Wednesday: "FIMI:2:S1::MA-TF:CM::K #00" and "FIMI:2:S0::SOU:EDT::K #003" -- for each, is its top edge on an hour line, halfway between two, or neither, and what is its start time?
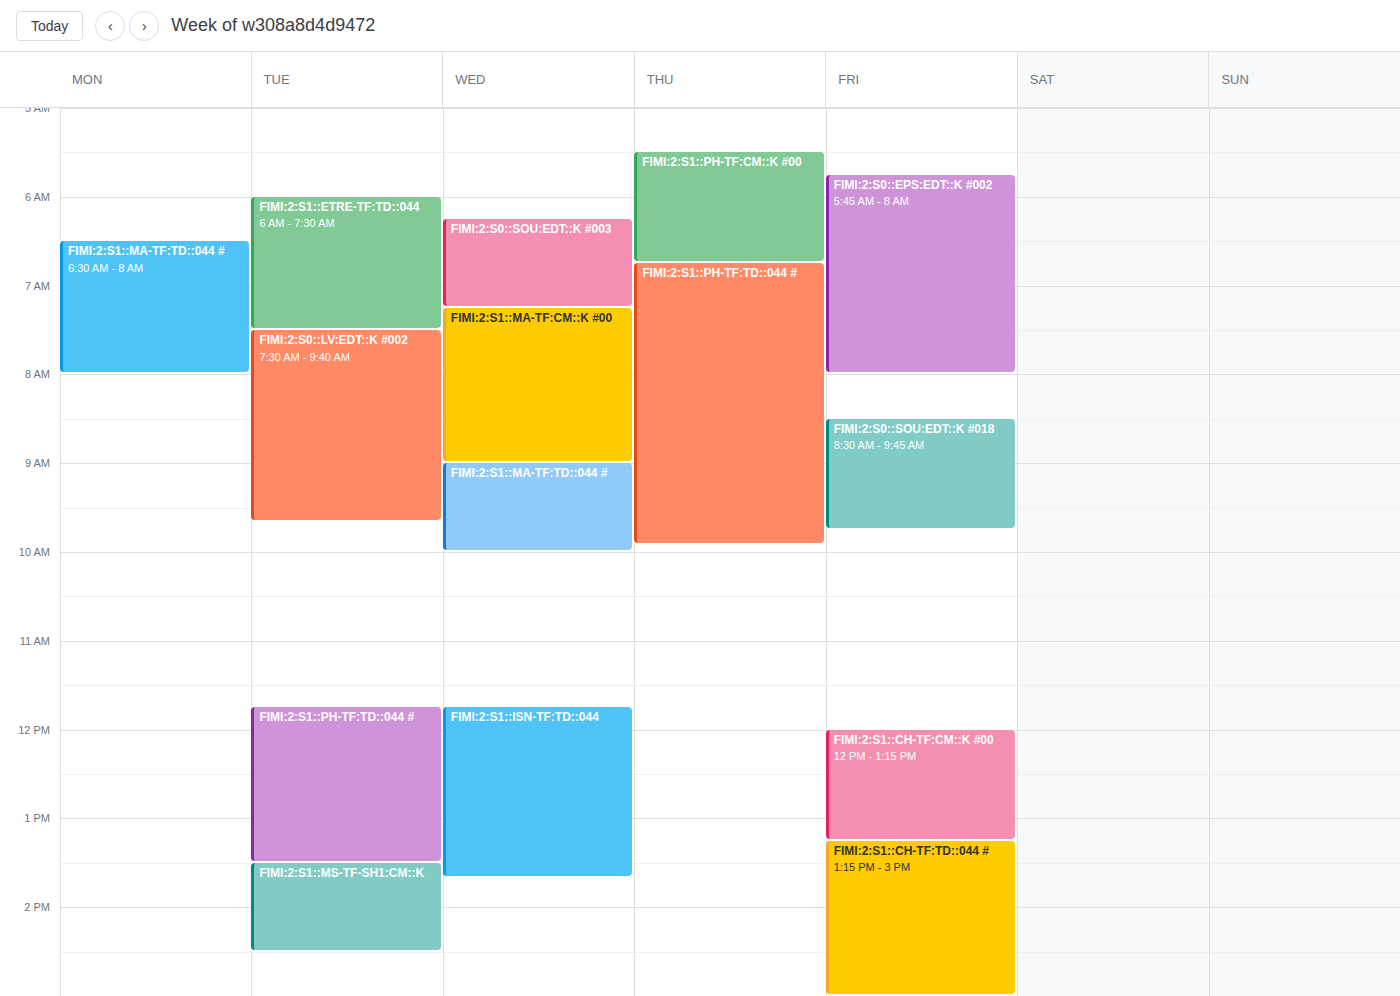
"FIMI:2:S1::MA-TF:CM::K #00": 7:15 AM, neither: a quarter of the way from the 7 AM line to the 8 AM line. "FIMI:2:S0::SOU:EDT::K #003": 6:15 AM, neither: a quarter of the way from the 6 AM line to the 7 AM line.